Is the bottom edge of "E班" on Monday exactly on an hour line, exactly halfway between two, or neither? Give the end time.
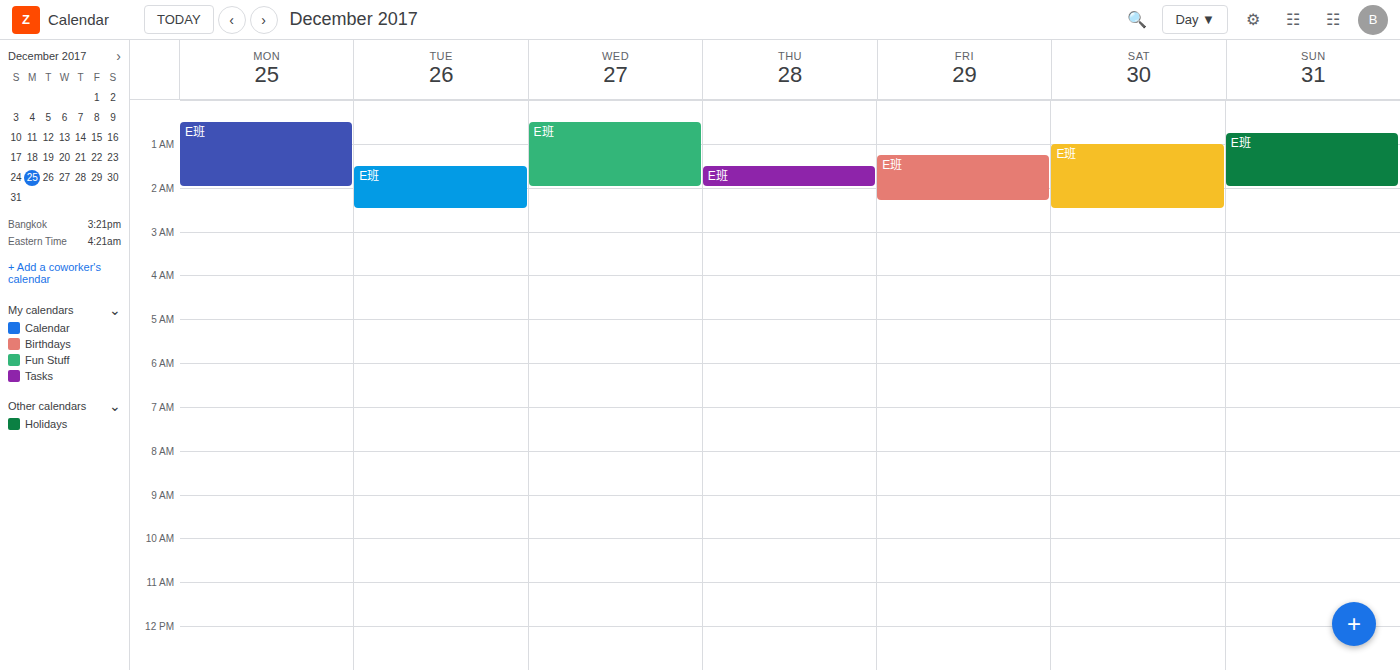
2:00 AM -- exactly on the 2 AM line.